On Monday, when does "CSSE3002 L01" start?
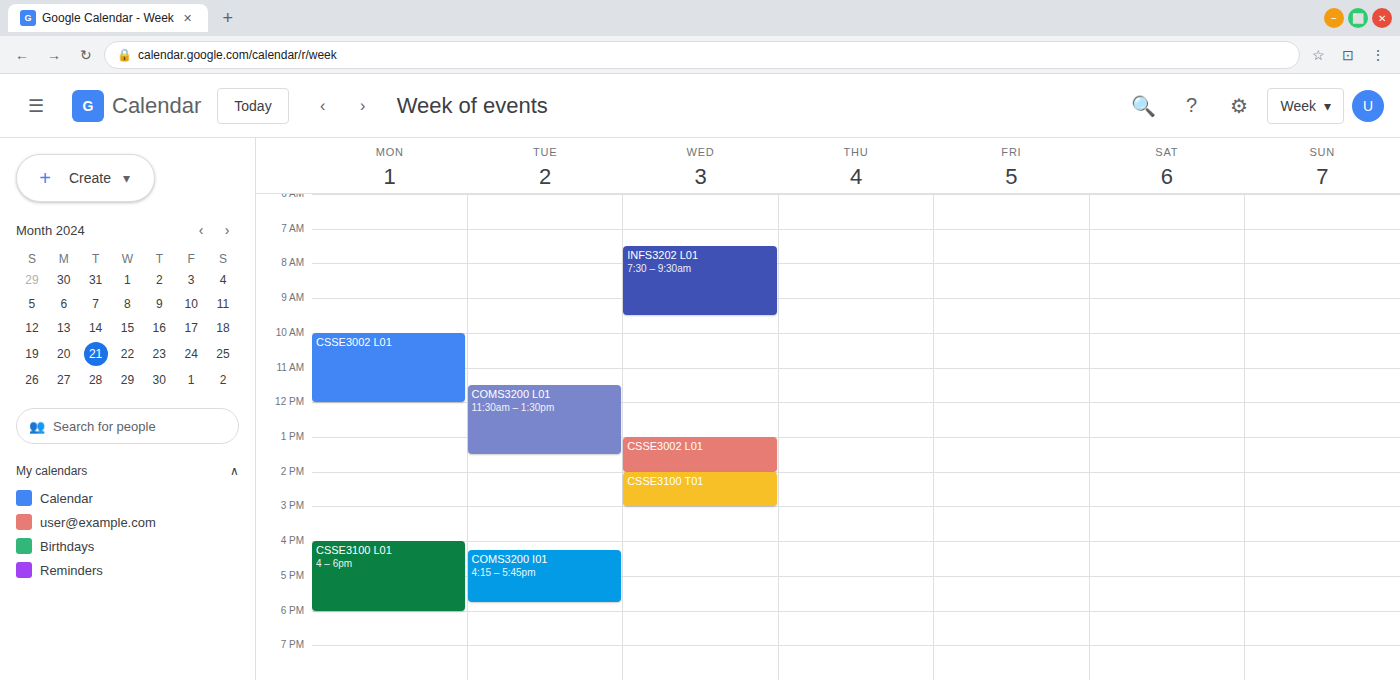
10:00 AM